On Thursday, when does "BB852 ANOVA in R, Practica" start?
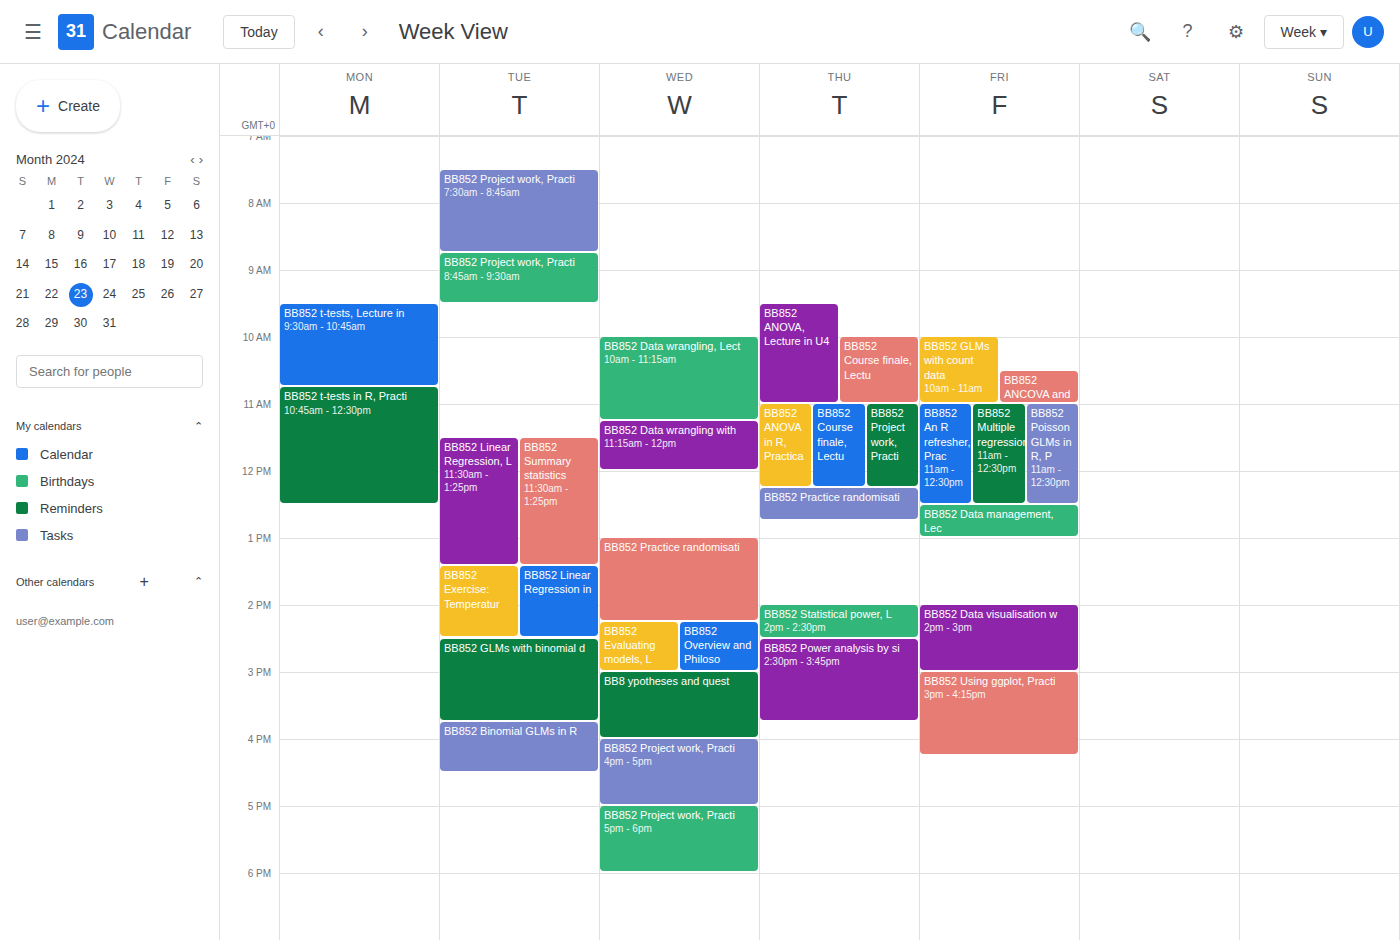
11:00 AM